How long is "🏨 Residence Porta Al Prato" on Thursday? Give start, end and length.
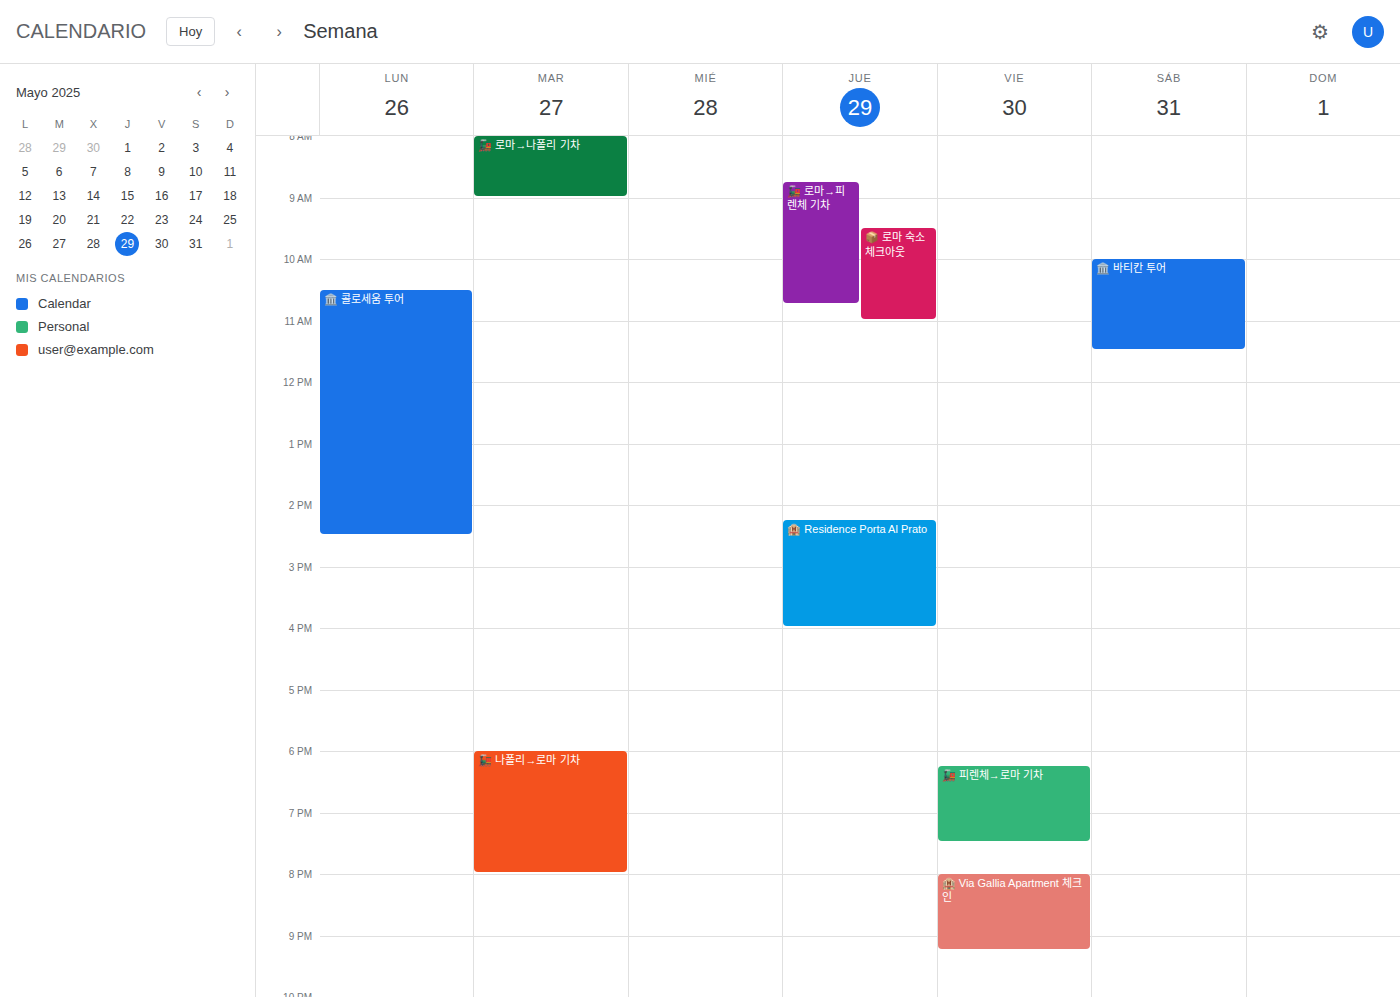
2:15 PM to 4:00 PM, 1 hour 45 minutes